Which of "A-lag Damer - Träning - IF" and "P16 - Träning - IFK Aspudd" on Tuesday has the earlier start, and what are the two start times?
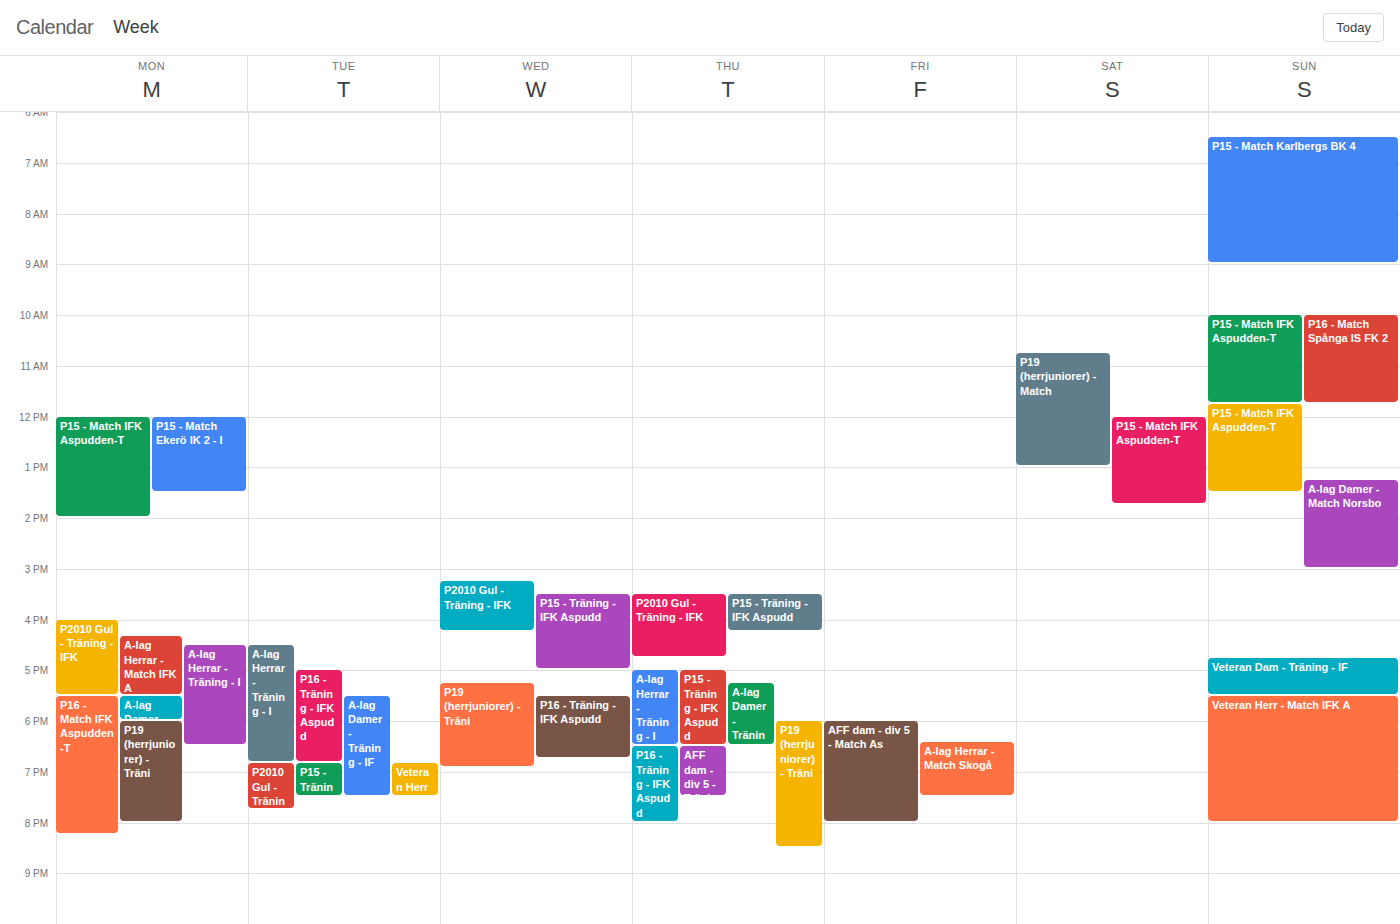
"P16 - Träning - IFK Aspudd" 5:00 PM; "A-lag Damer - Träning - IF" 5:30 PM.